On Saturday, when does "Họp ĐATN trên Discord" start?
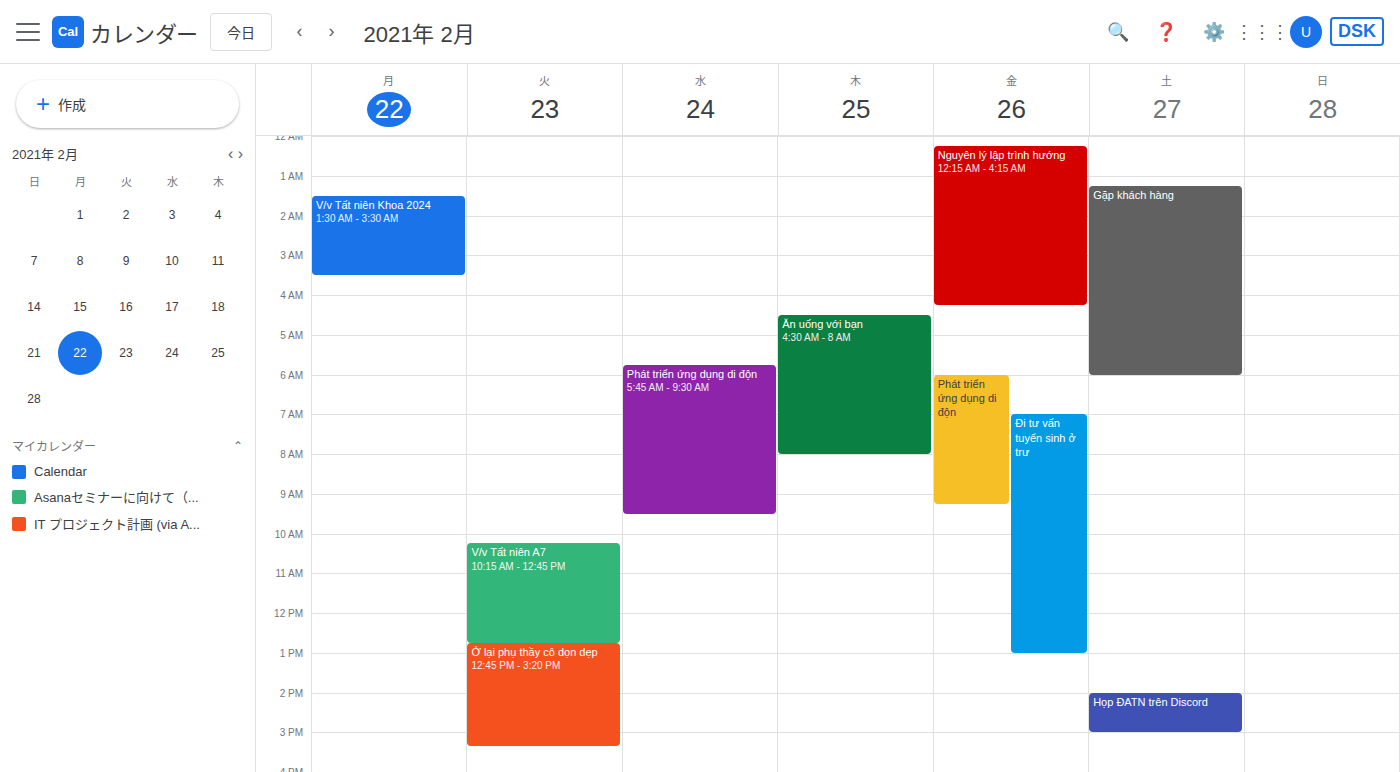
14:00